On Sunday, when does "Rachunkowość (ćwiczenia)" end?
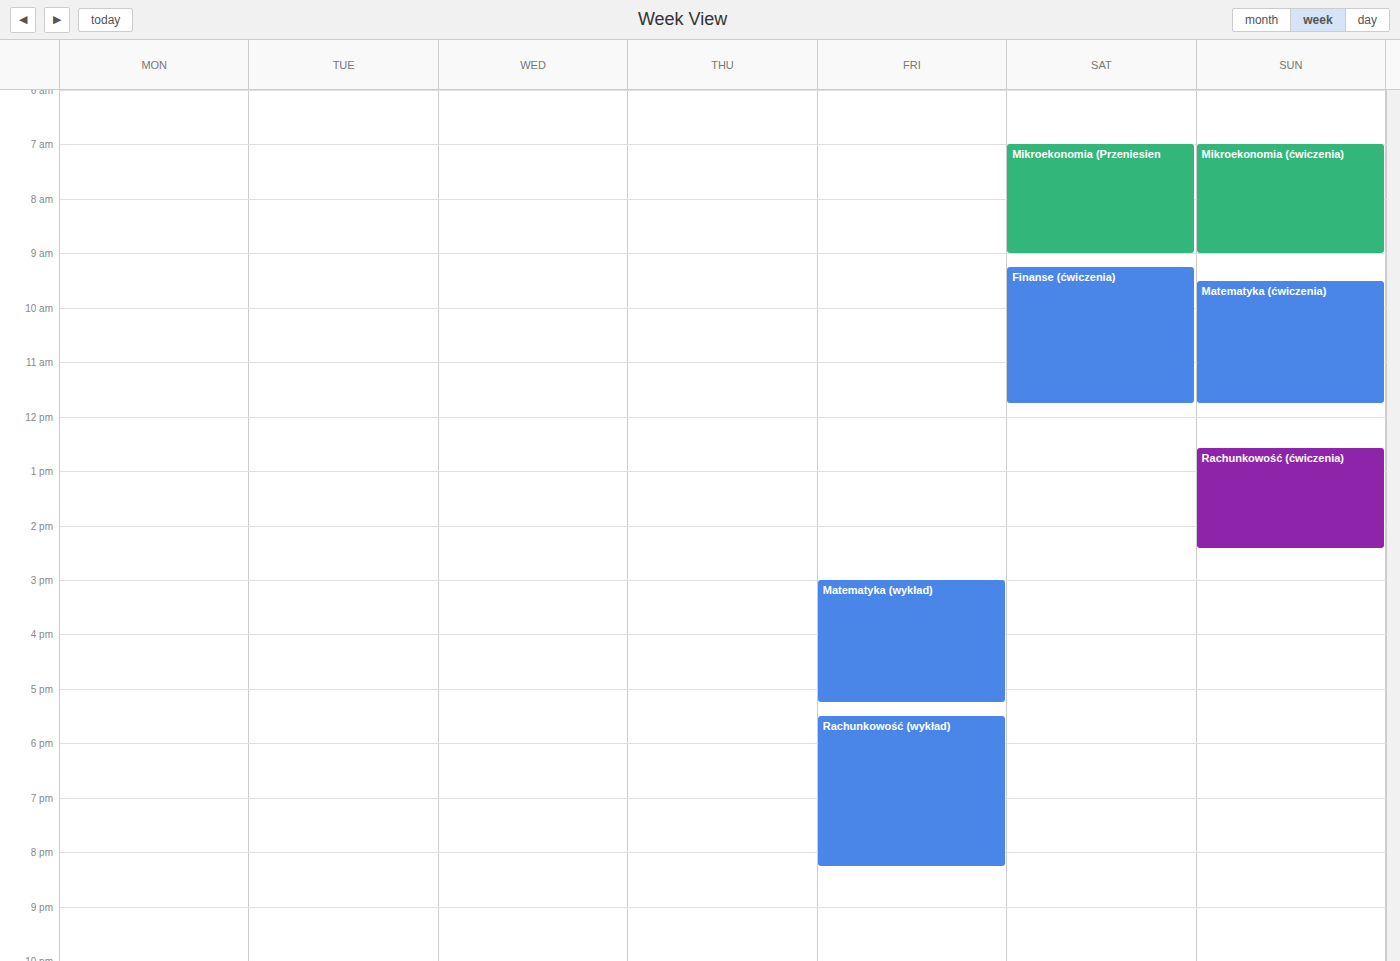
14:25